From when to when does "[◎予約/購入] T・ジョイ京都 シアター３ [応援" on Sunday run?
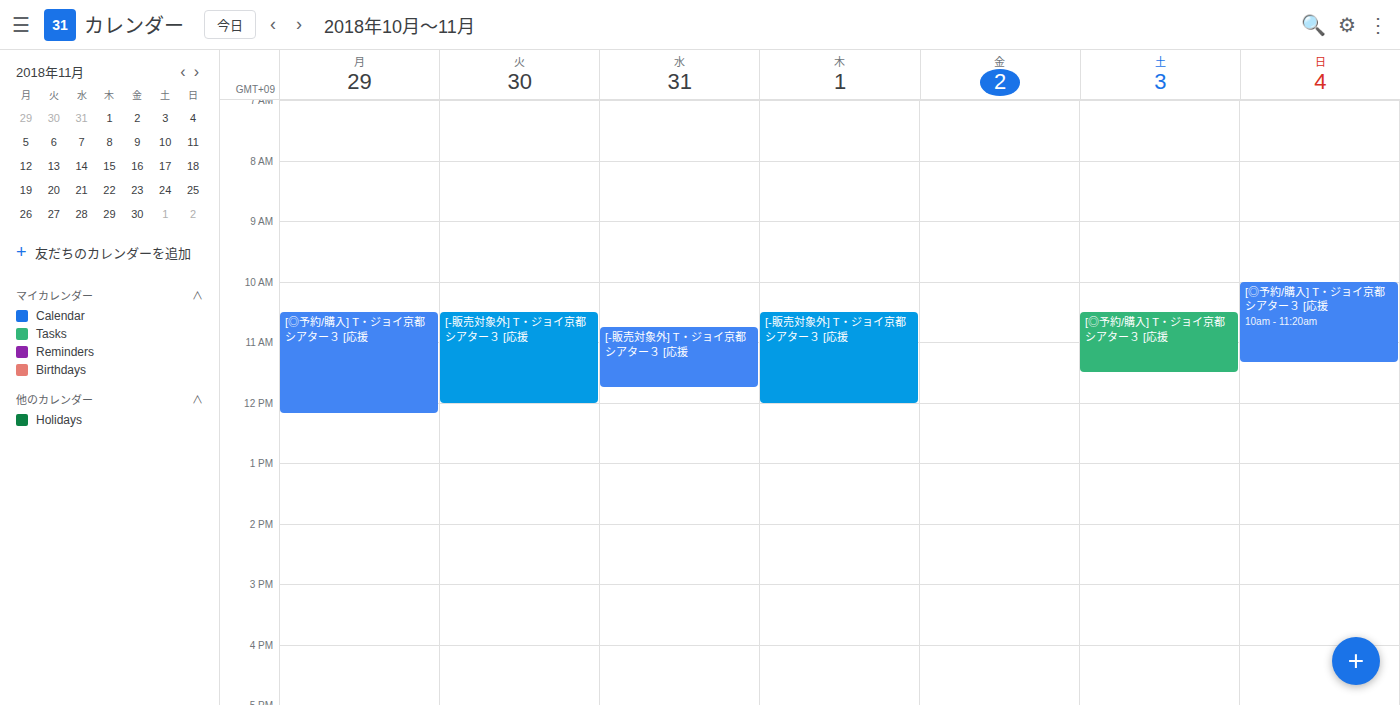
10:00 AM to 11:20 AM